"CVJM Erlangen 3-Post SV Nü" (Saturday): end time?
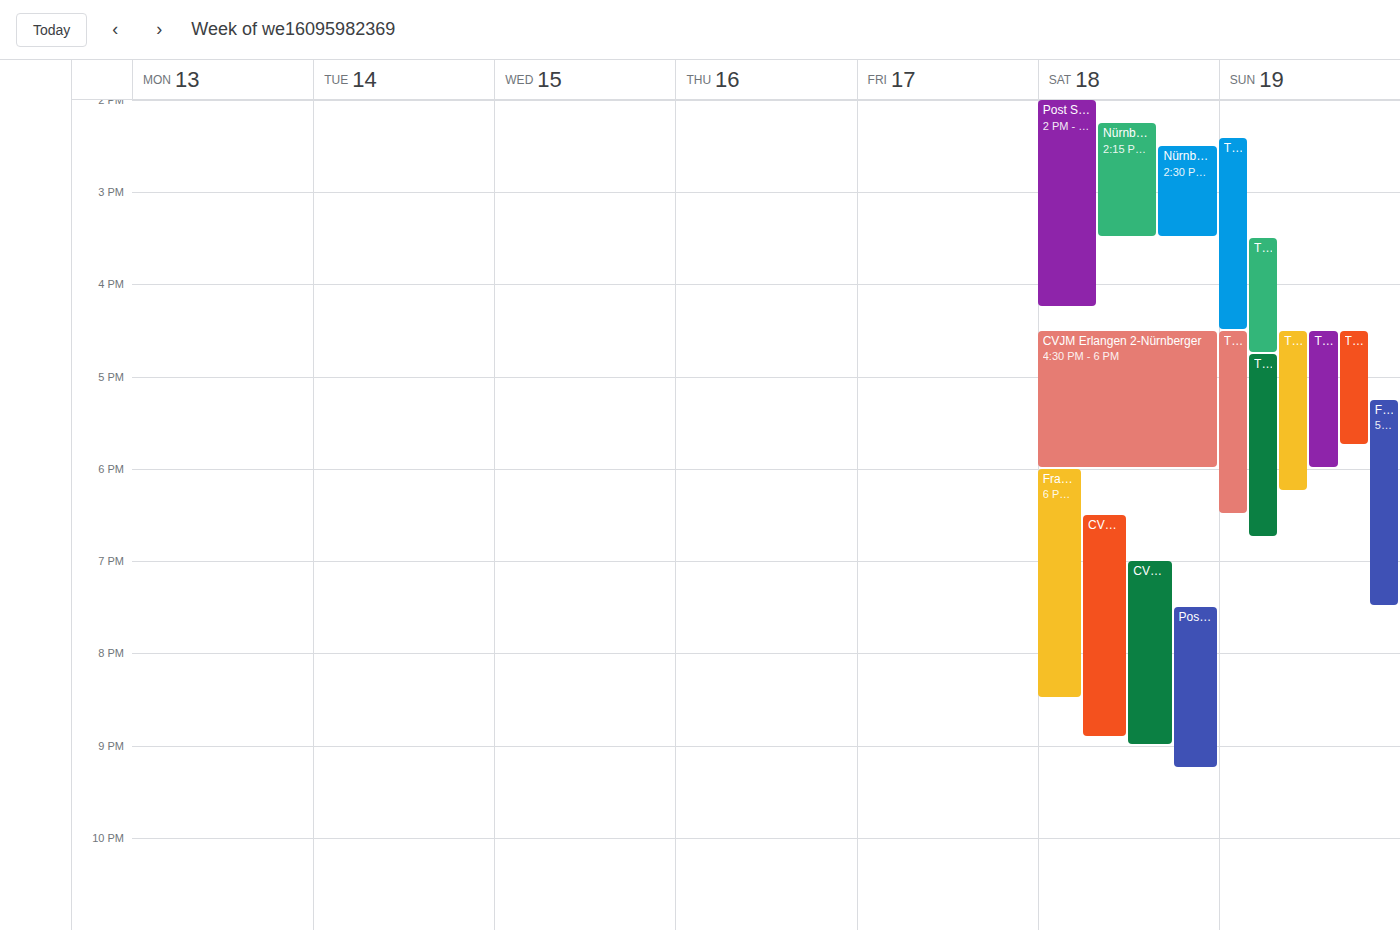
8:55 PM